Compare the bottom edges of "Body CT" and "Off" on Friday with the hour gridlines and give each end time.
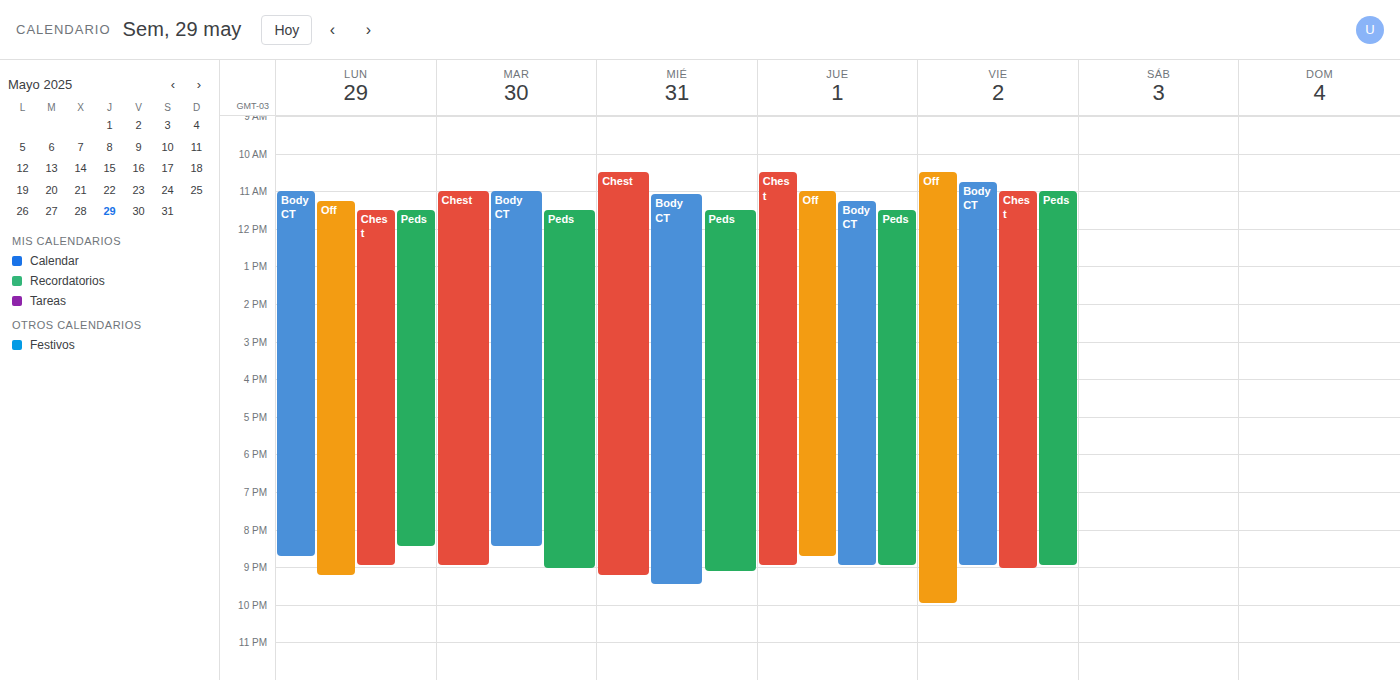
"Body CT": 9:00 PM, exactly on the 9 PM line. "Off": 10:00 PM, exactly on the 10 PM line.